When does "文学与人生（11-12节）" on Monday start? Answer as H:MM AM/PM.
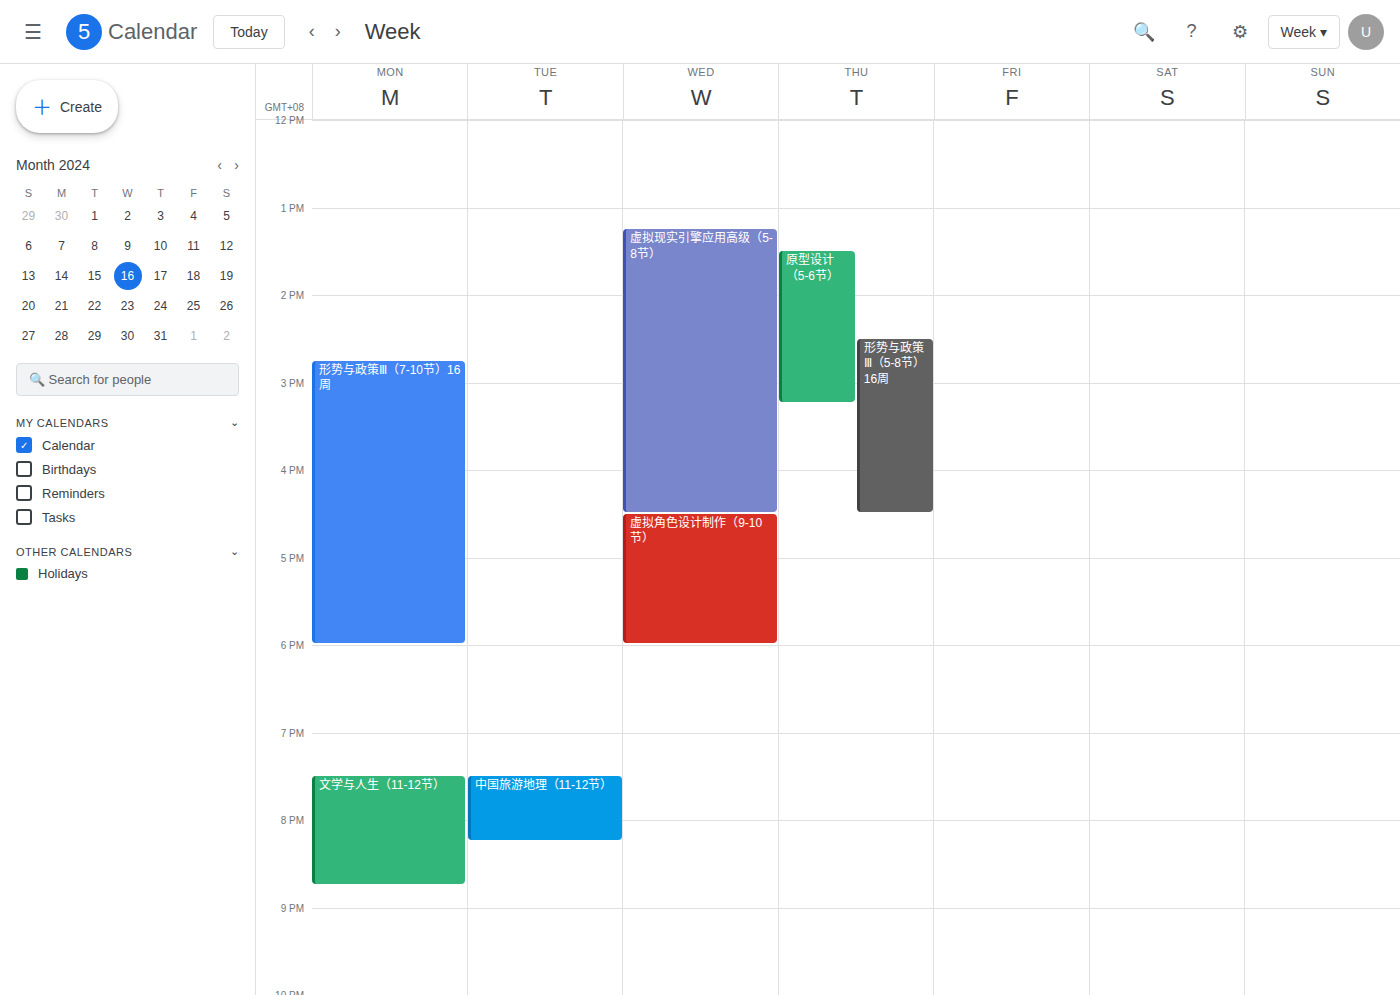
7:30 PM